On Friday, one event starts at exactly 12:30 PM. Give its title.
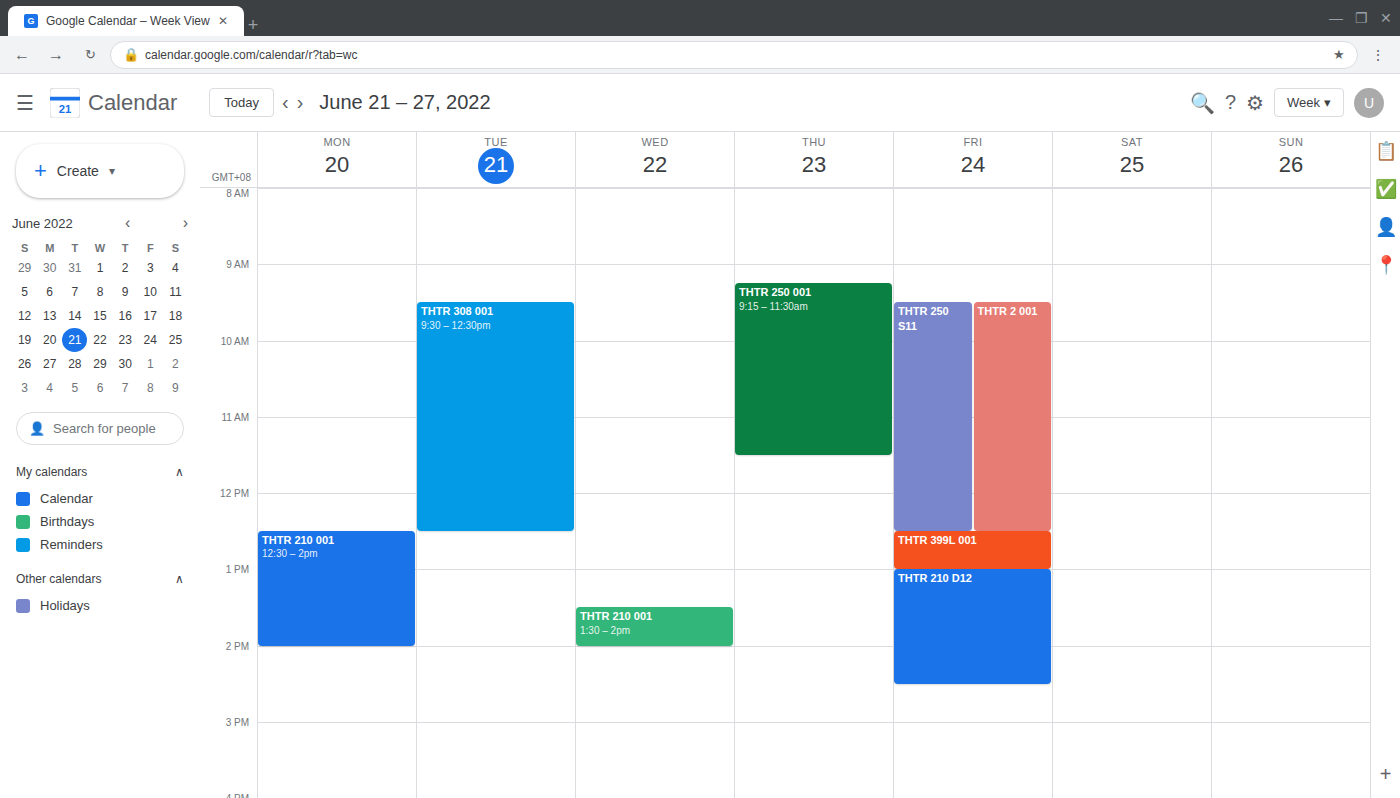
"THTR 399L 001"